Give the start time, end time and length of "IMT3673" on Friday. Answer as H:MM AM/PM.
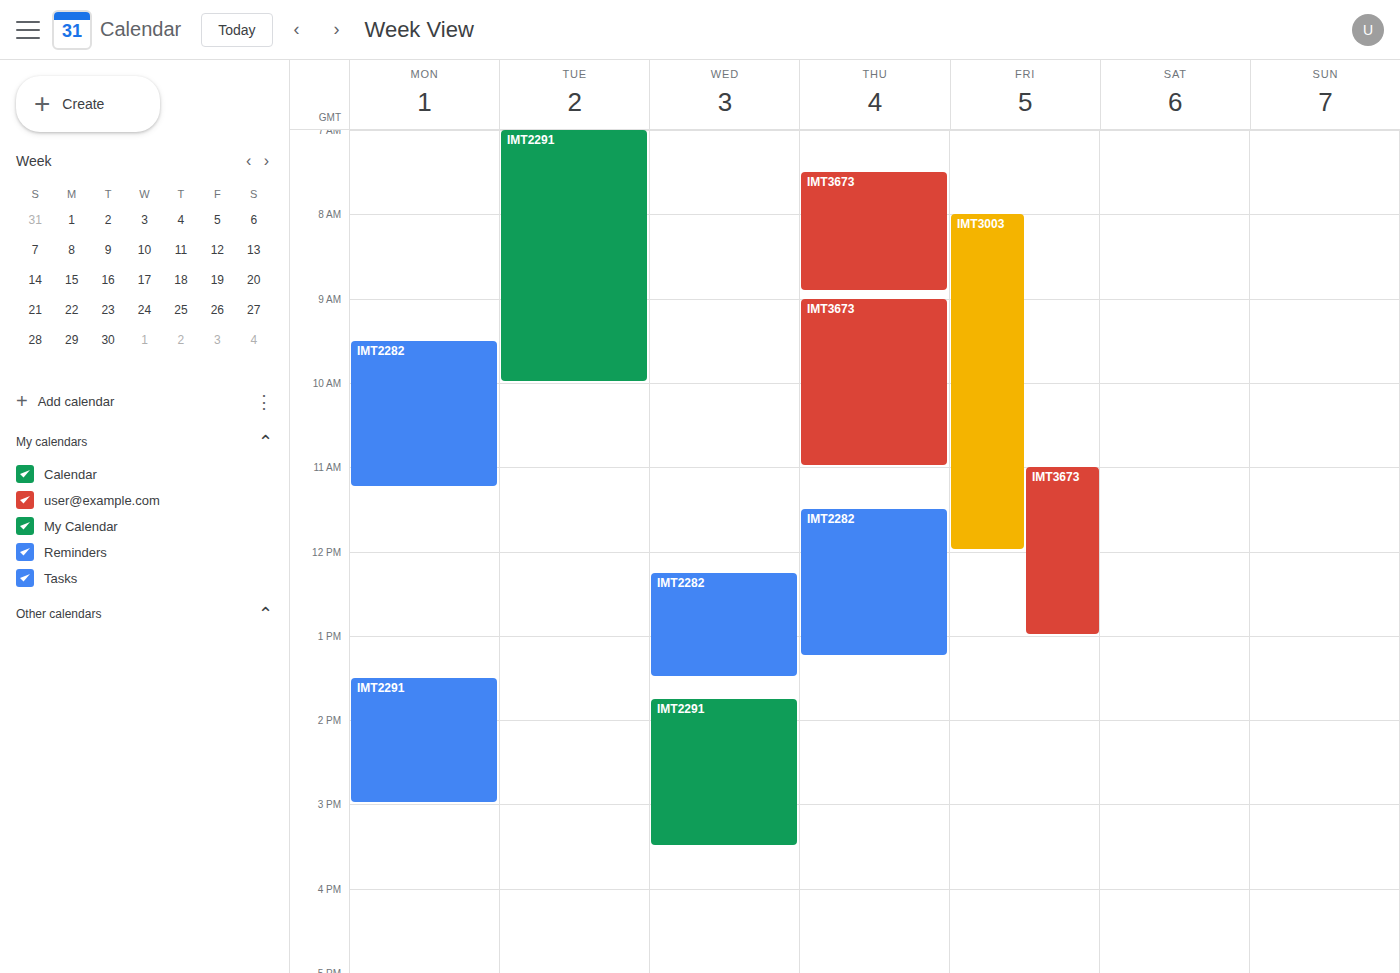
11:00 AM to 1:00 PM, 2 hours